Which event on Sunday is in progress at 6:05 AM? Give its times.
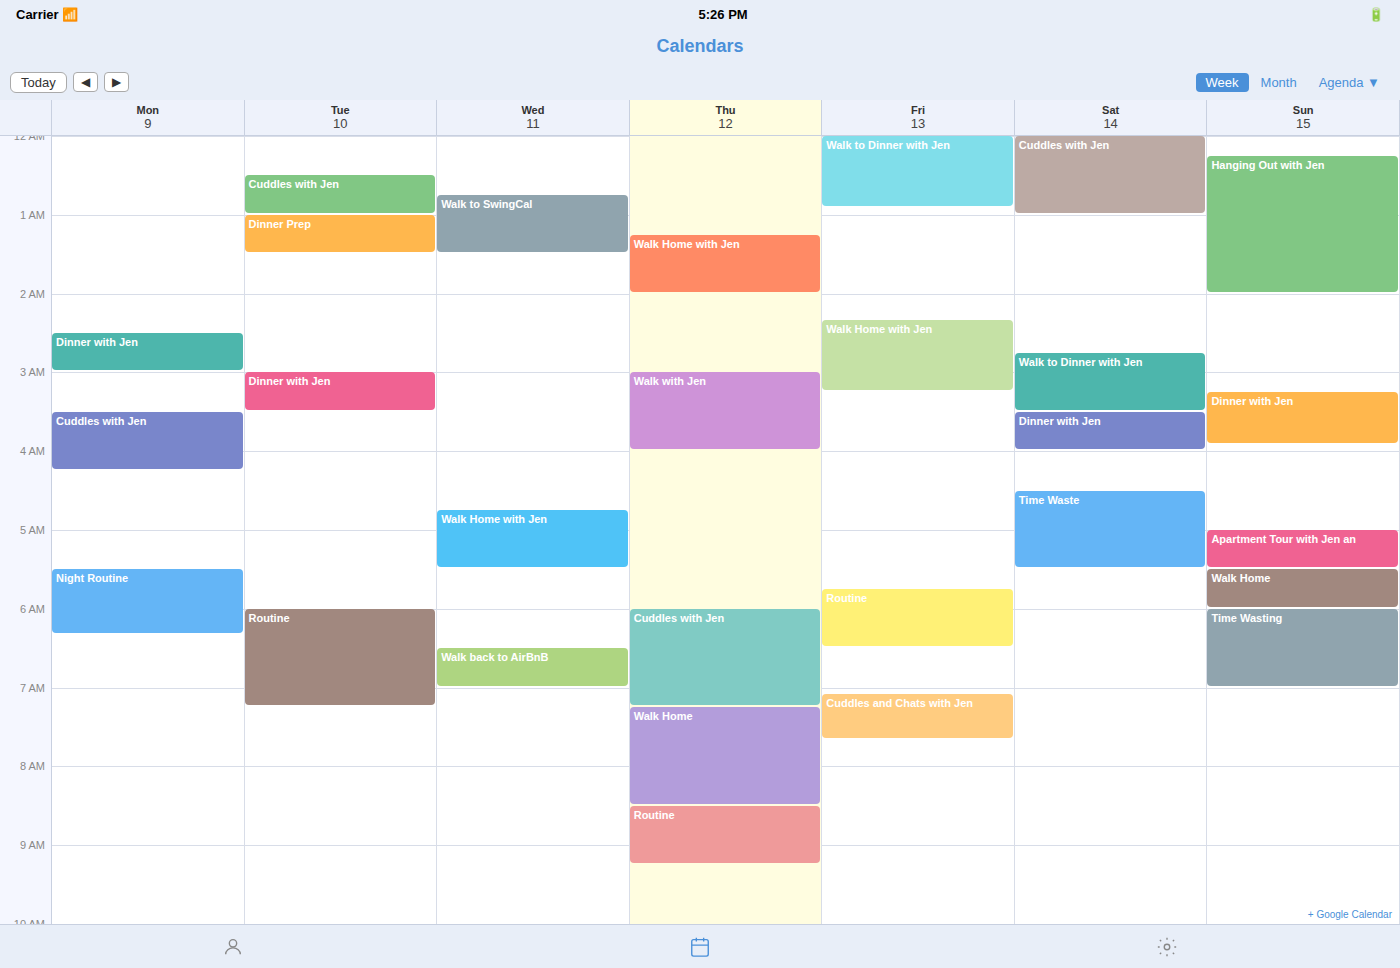
"Time Wasting", 6:00 AM to 7:00 AM